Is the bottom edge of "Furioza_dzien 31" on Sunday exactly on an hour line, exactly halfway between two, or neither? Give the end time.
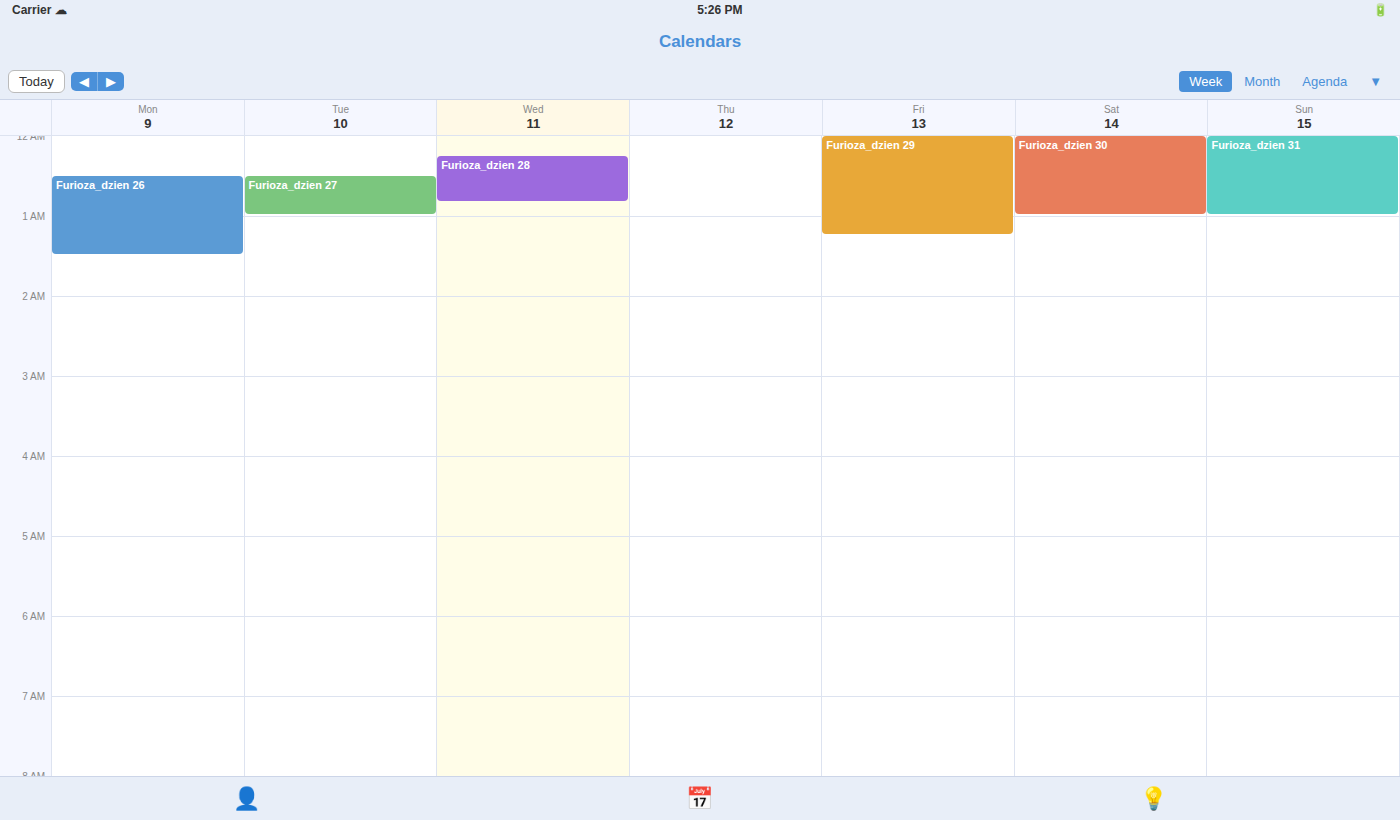
1:00 AM -- exactly on the 1 AM line.